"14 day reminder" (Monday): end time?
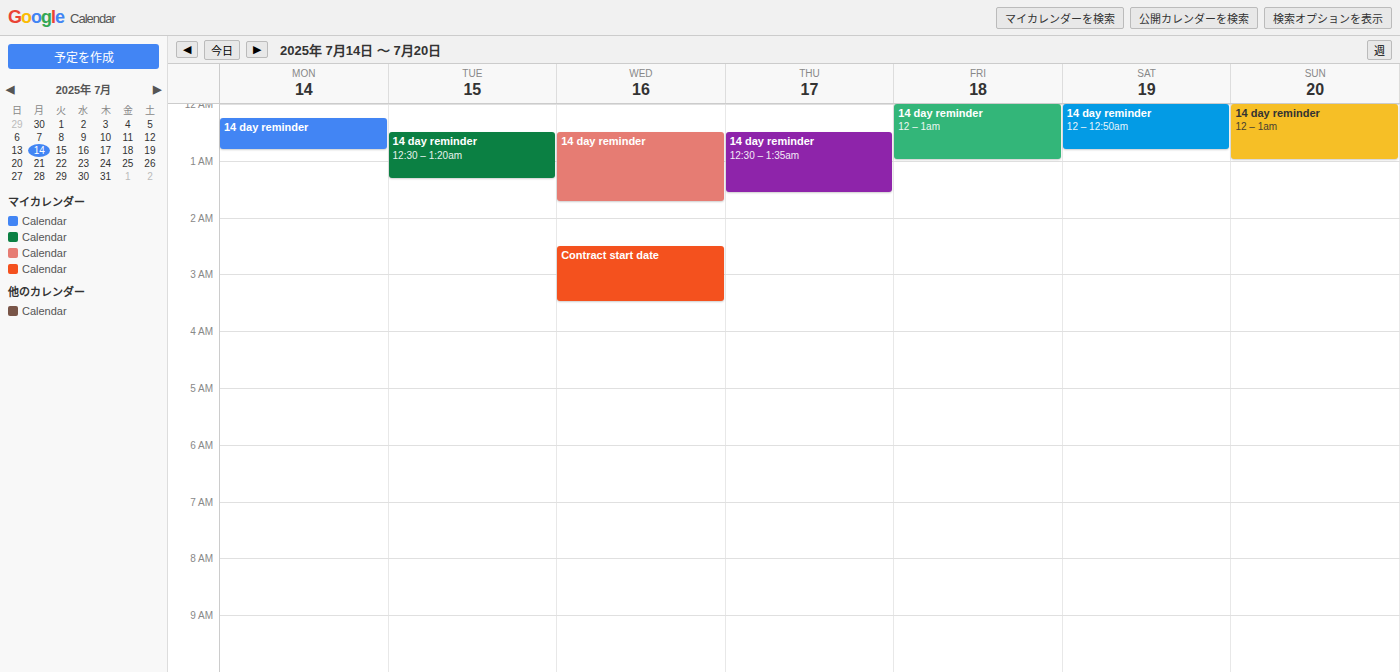
12:50 AM